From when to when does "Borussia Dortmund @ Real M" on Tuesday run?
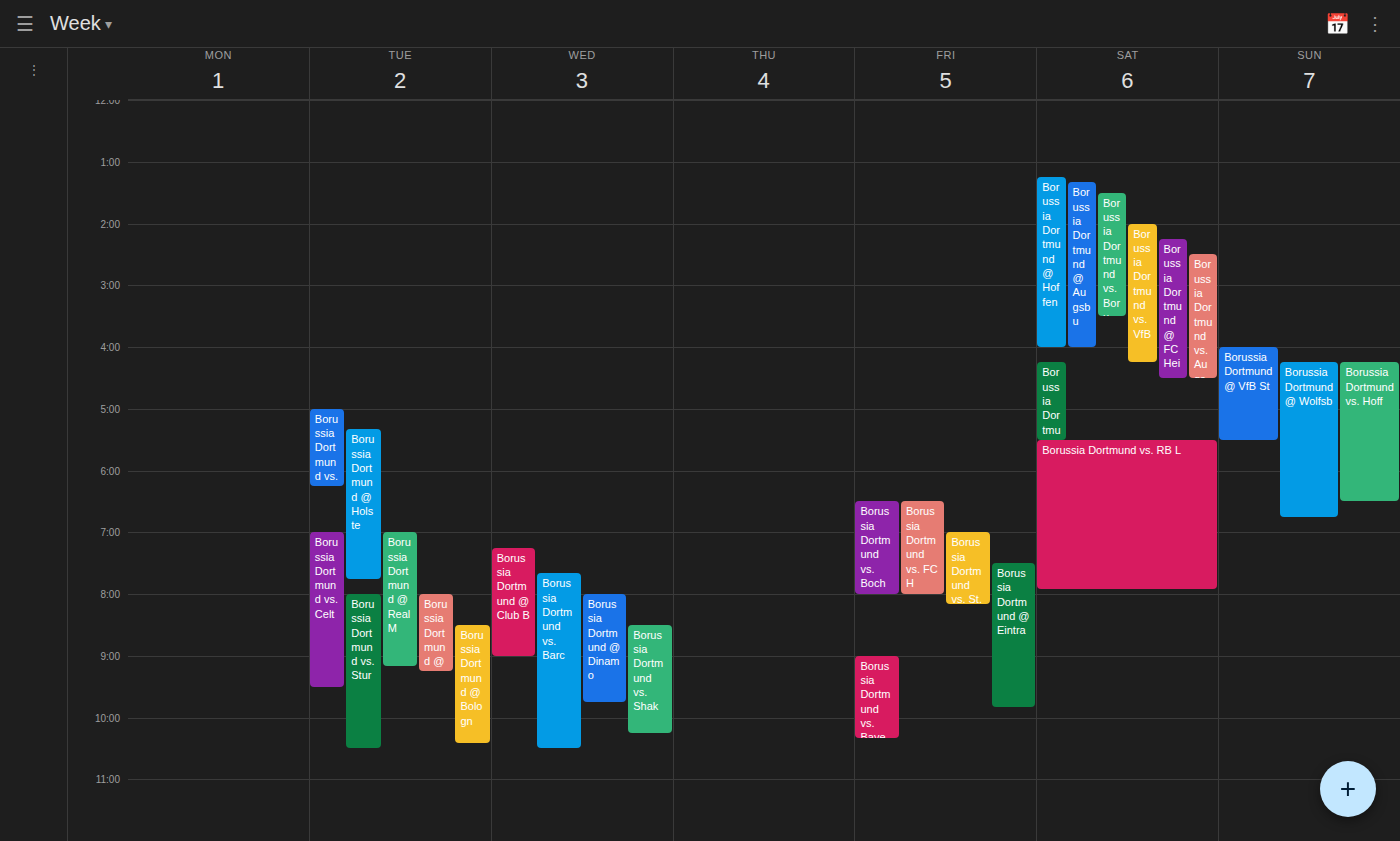
19:00 to 21:10